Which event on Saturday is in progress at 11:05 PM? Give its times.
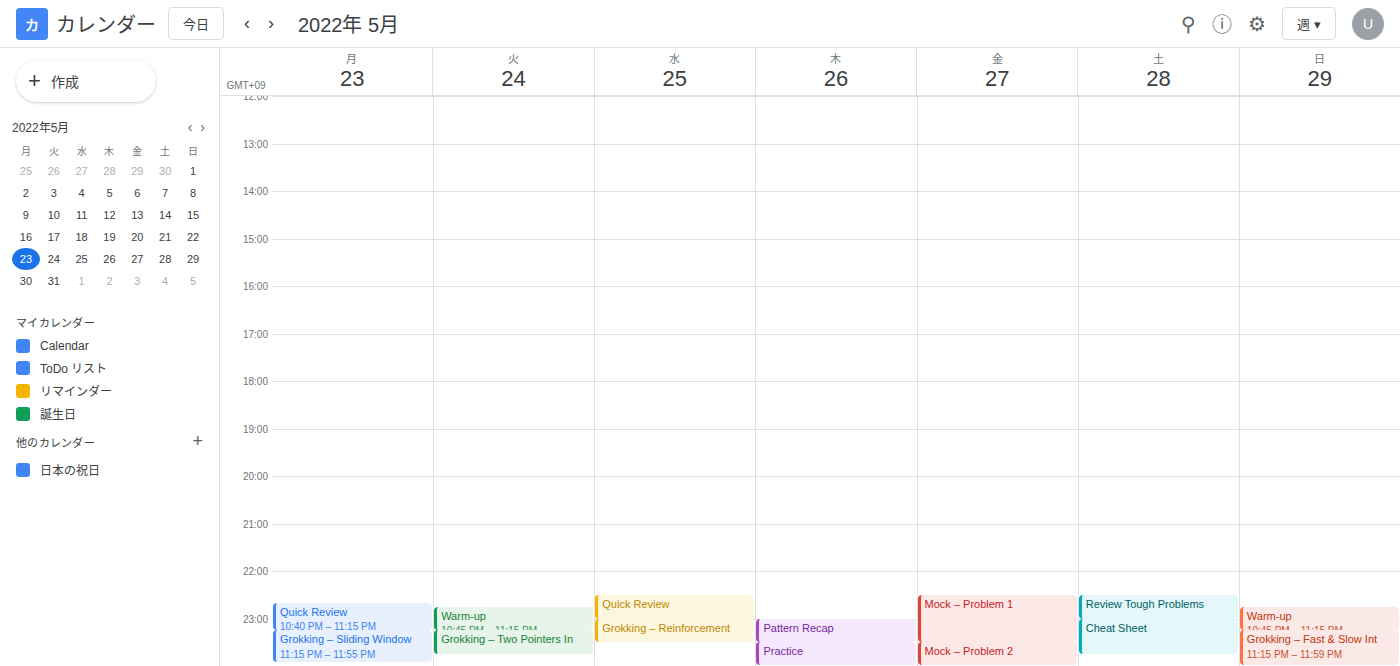
"Cheat Sheet", 11:00 PM to 11:45 PM